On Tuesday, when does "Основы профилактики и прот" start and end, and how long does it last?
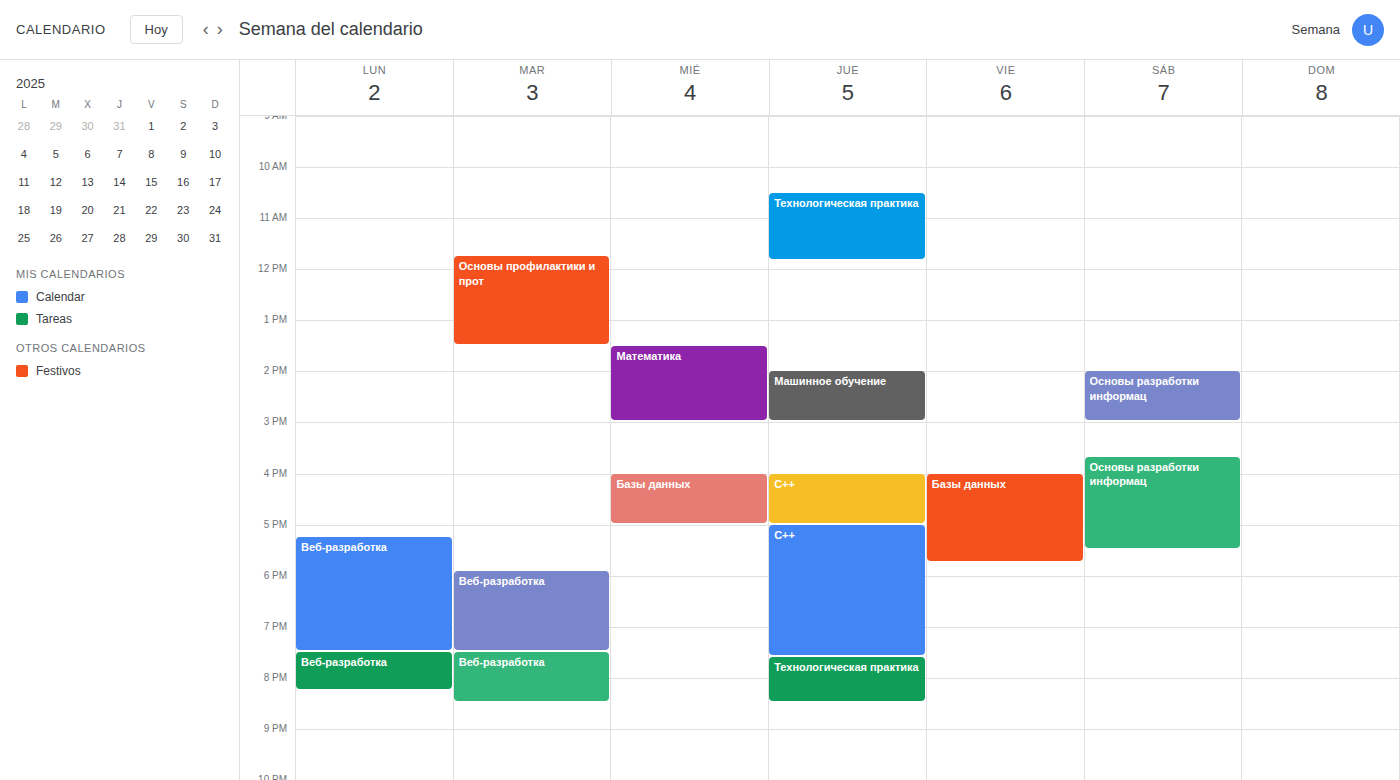
11:45 AM to 1:30 PM, 1 hour 45 minutes